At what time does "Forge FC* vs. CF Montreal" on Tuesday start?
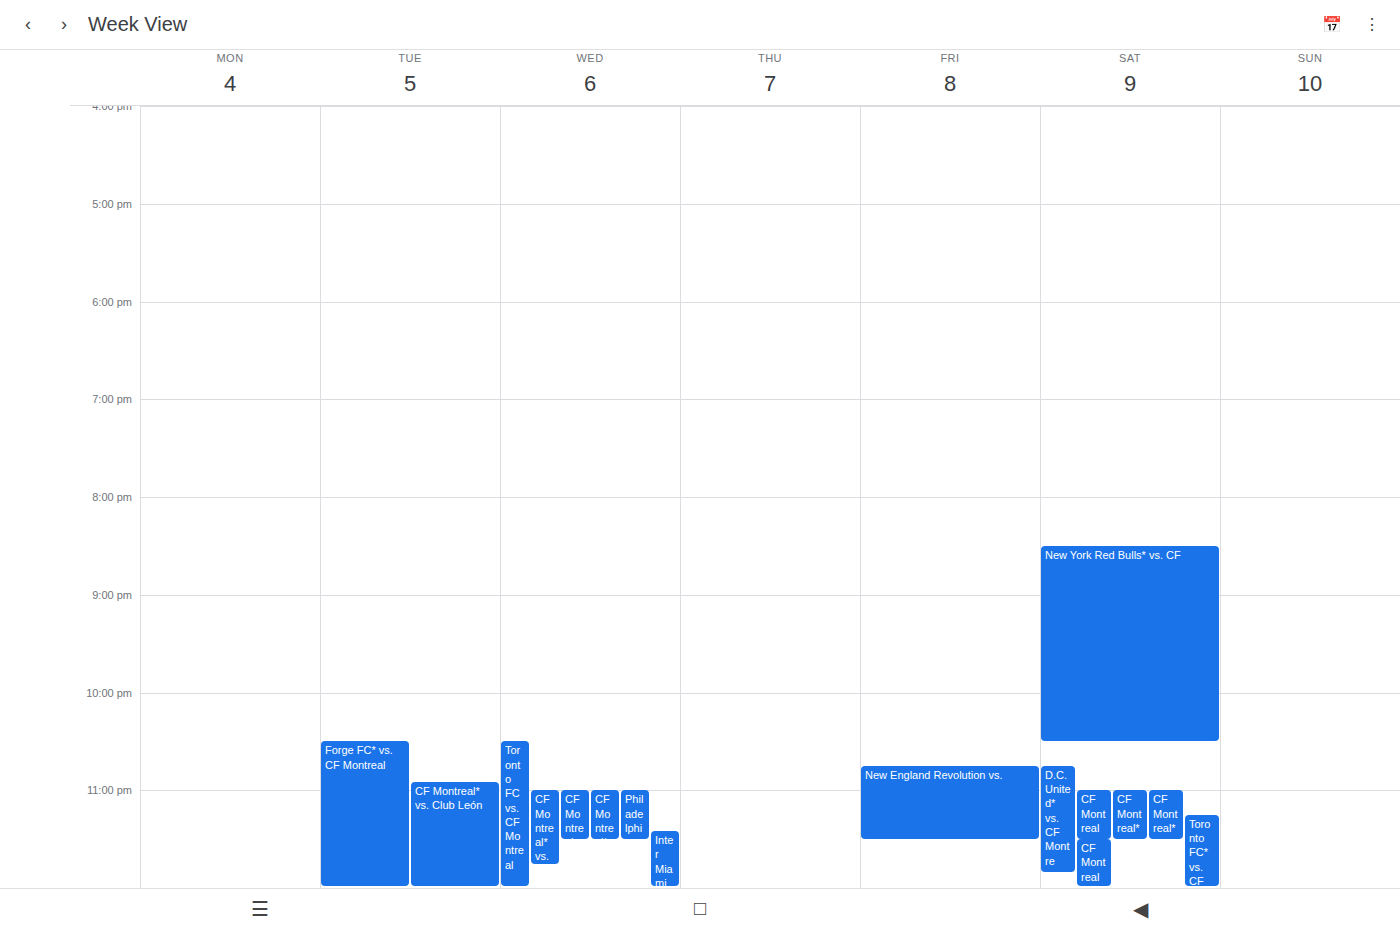
10:30 PM